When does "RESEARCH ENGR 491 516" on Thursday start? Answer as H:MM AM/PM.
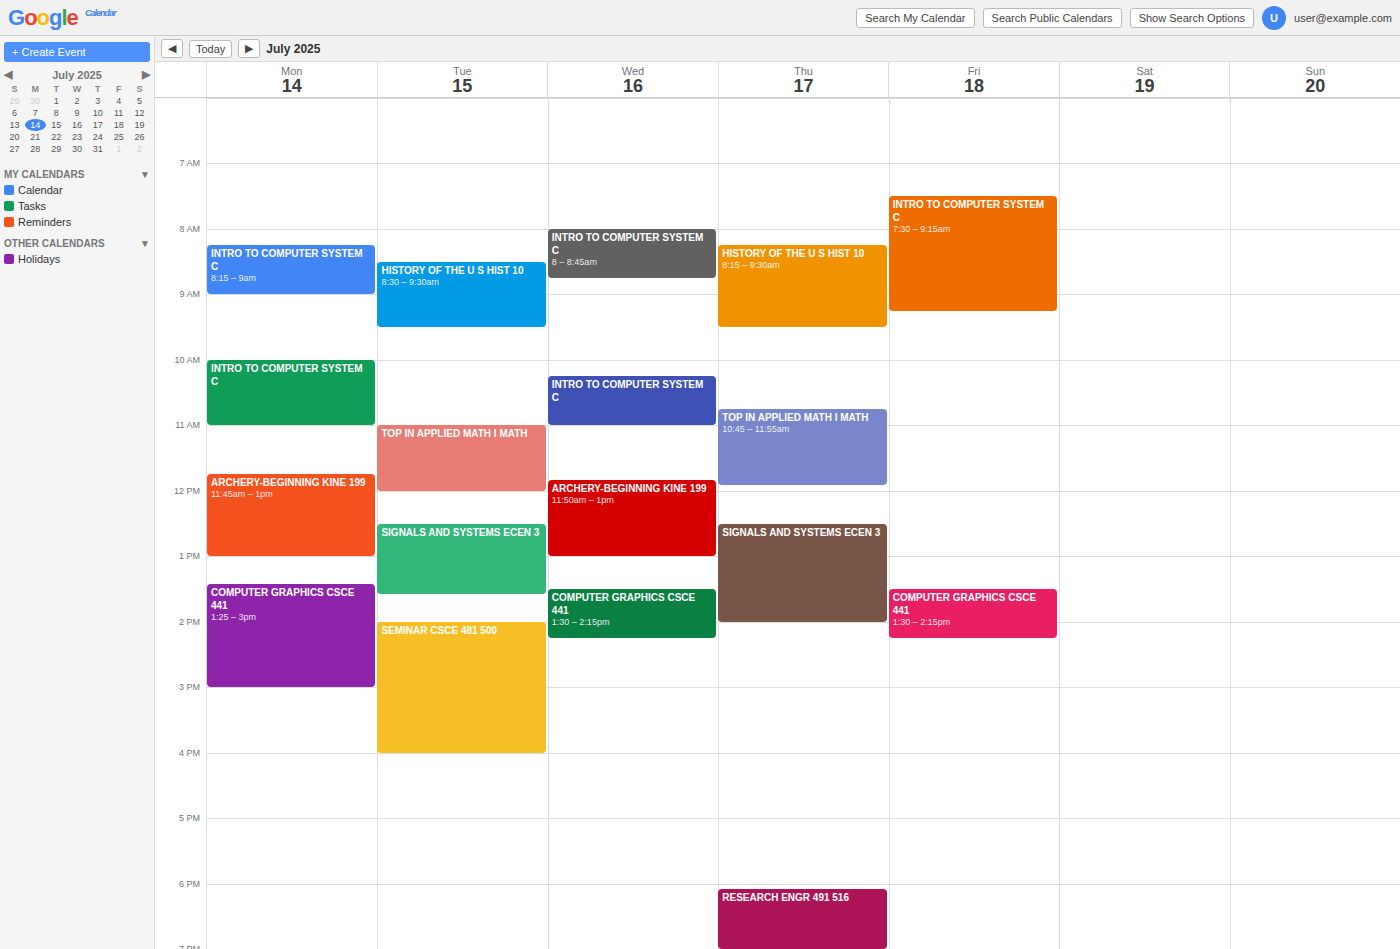
6:05 PM